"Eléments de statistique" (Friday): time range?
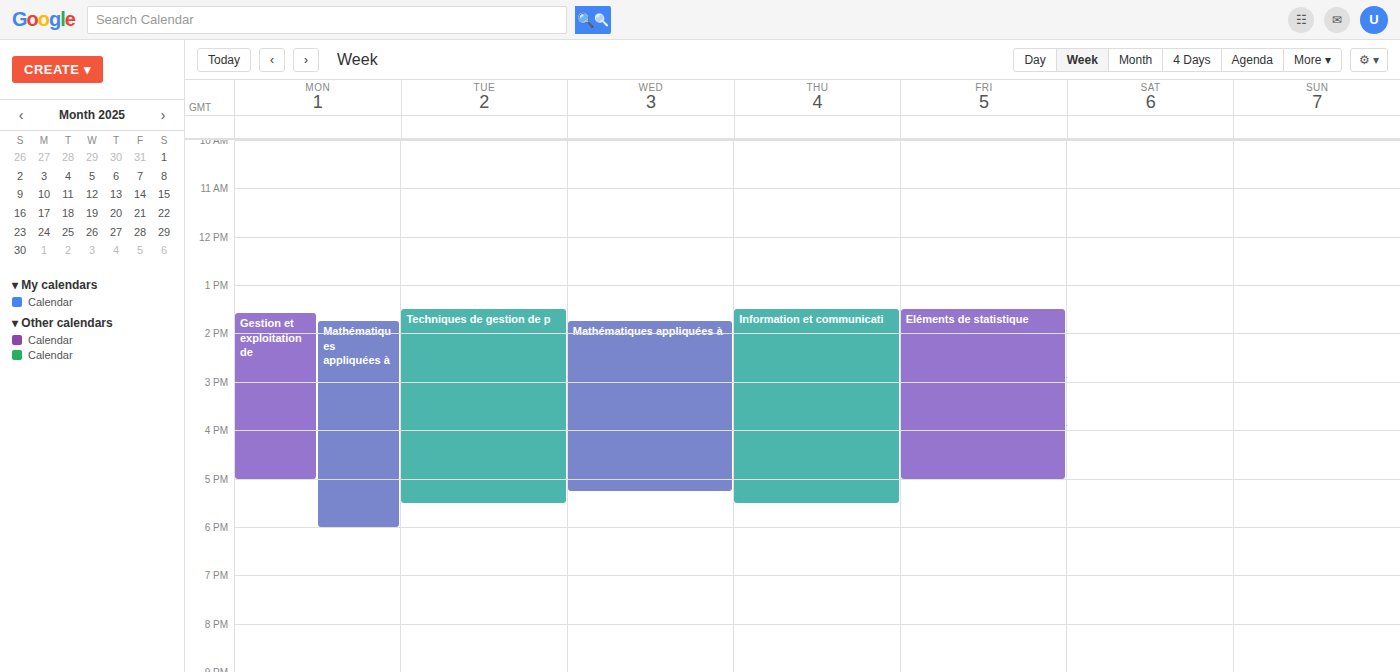
1:30 PM to 5:00 PM